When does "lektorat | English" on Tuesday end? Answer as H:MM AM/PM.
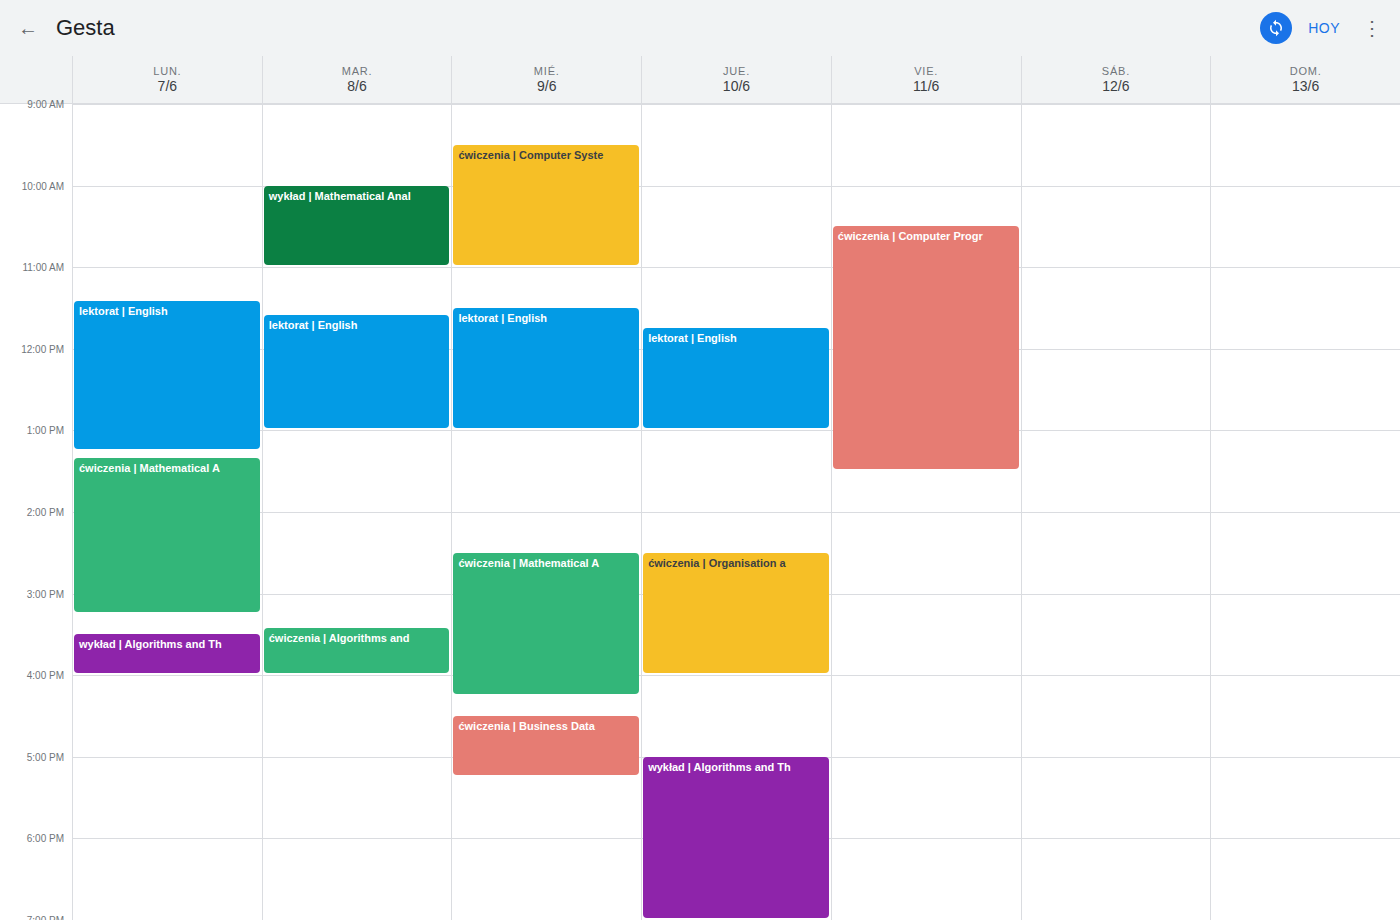
1:00 PM